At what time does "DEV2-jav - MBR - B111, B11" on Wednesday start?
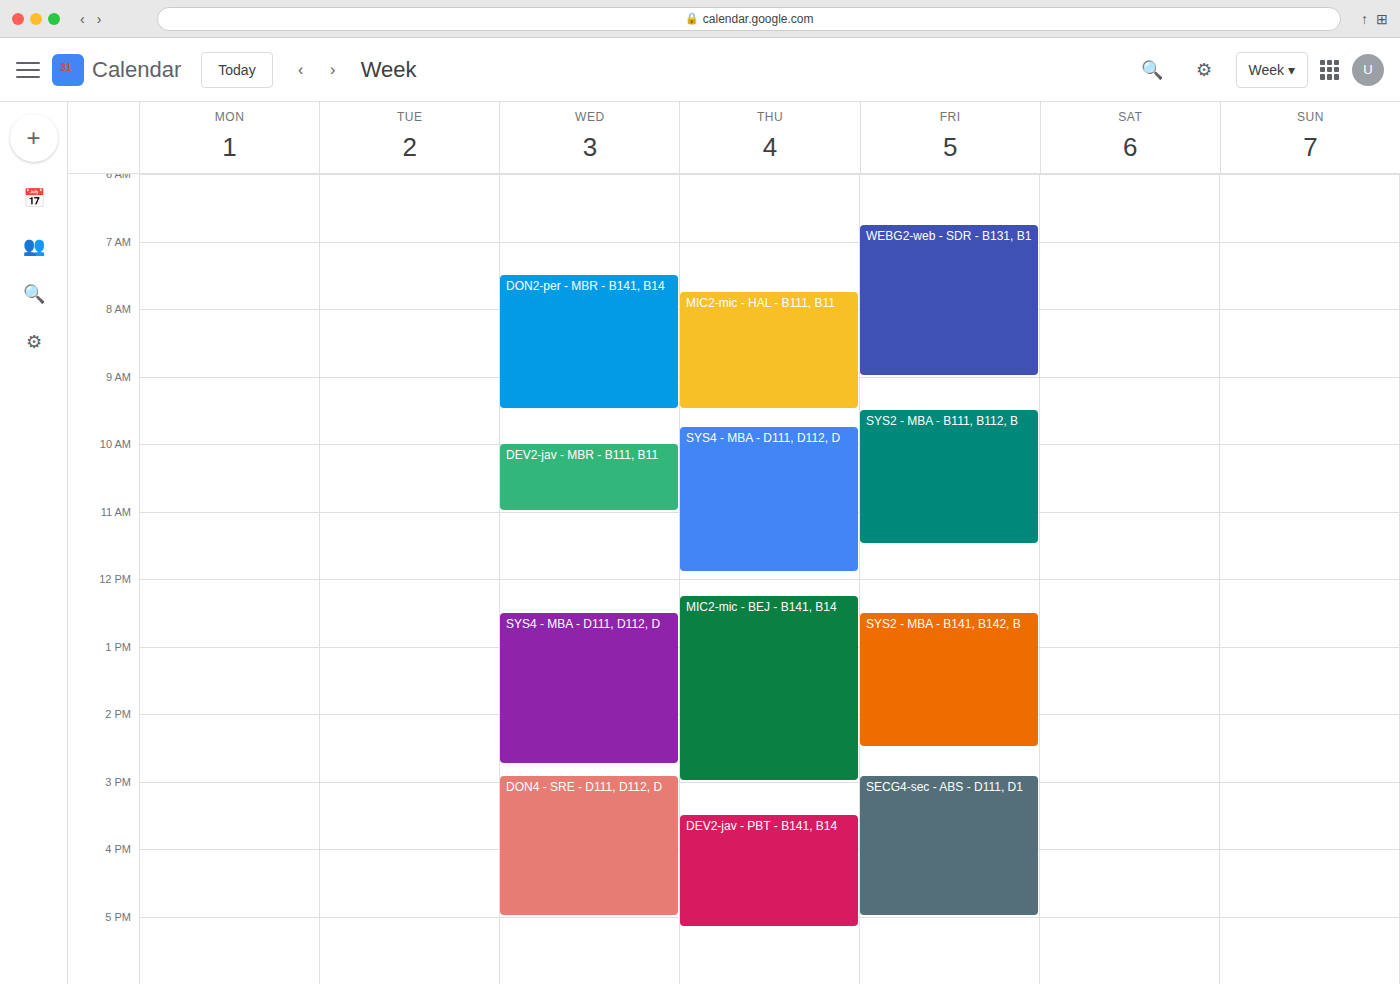
10:00 AM